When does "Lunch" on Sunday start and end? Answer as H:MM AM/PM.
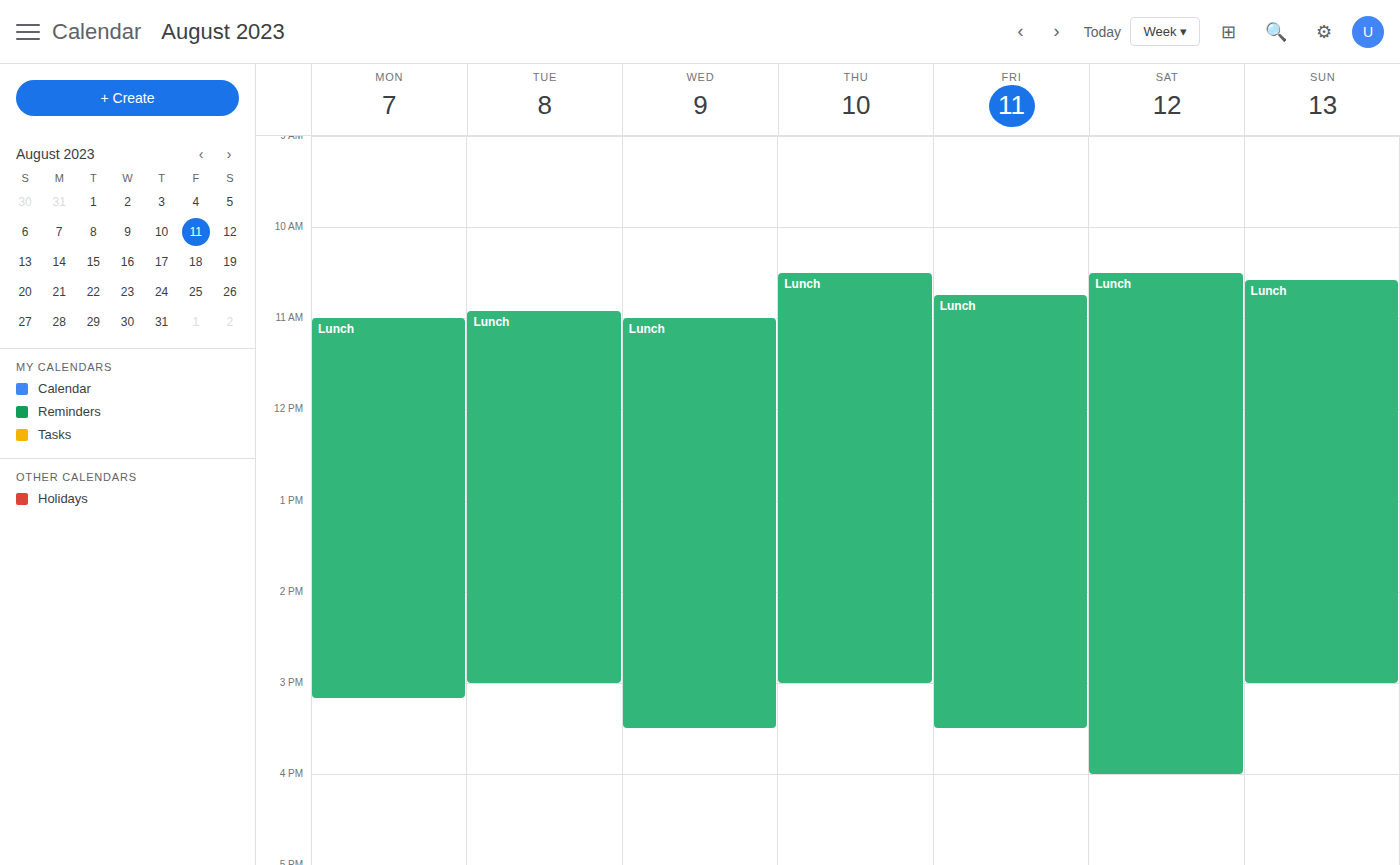
10:35 AM to 3:00 PM